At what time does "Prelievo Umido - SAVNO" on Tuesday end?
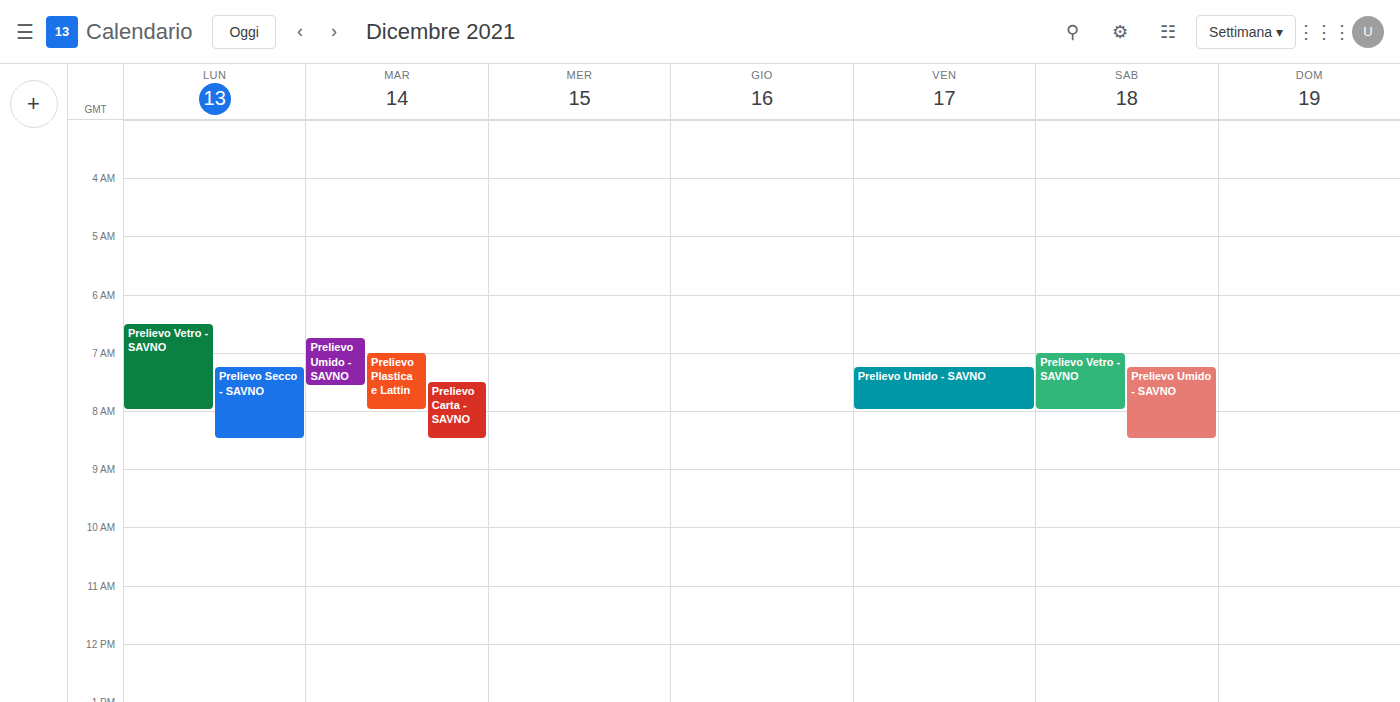
7:35 AM